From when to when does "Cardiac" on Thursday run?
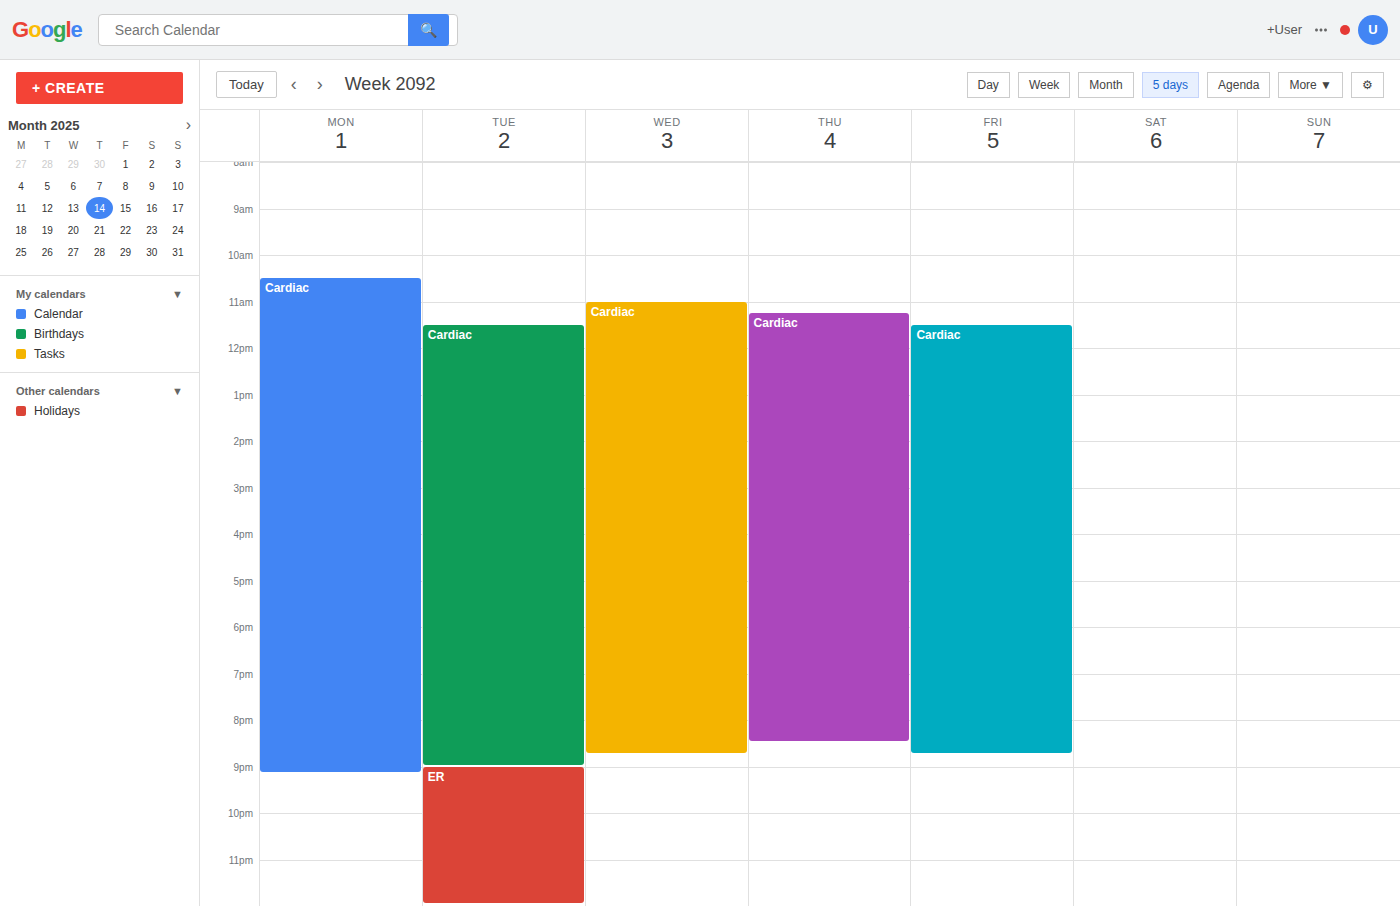
11:15 AM to 8:30 PM